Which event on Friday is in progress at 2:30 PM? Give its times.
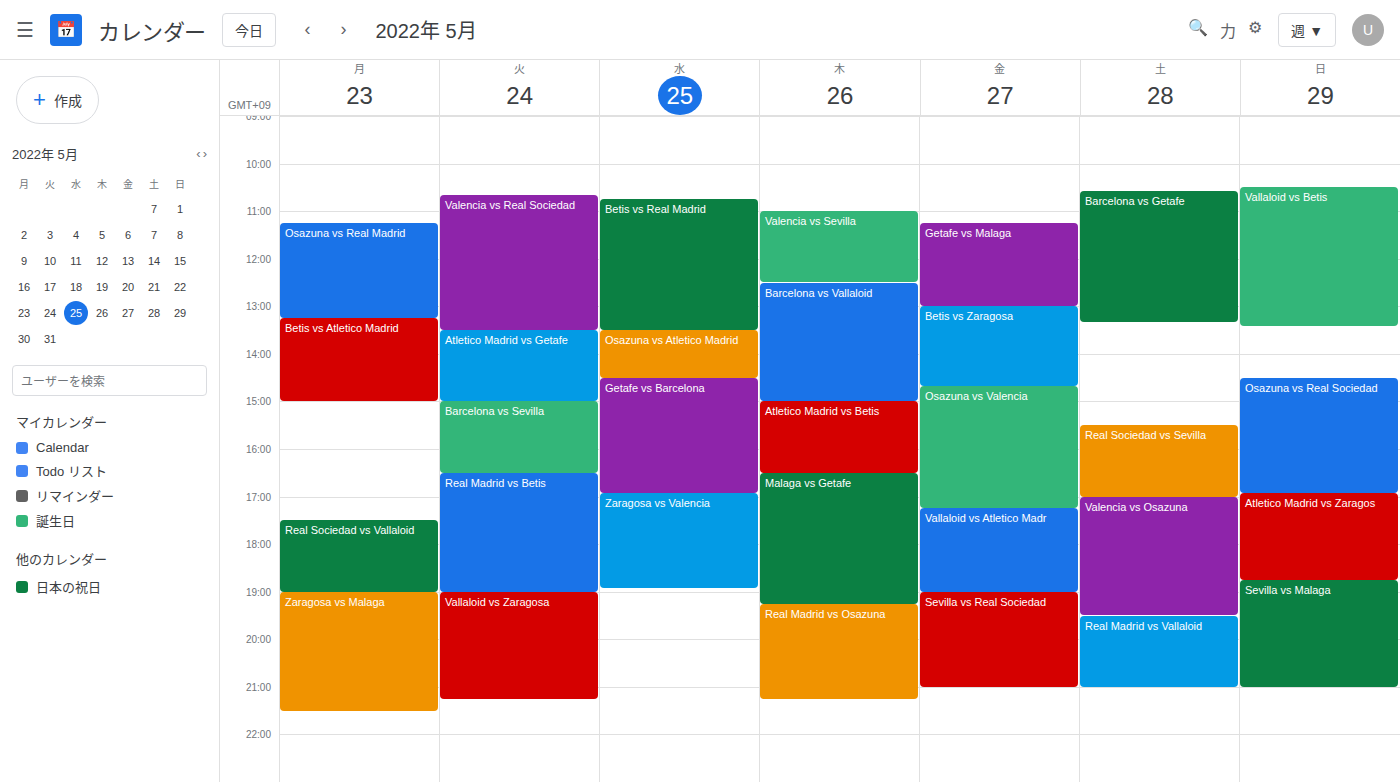
"Betis vs Zaragosa", 1:00 PM to 2:40 PM